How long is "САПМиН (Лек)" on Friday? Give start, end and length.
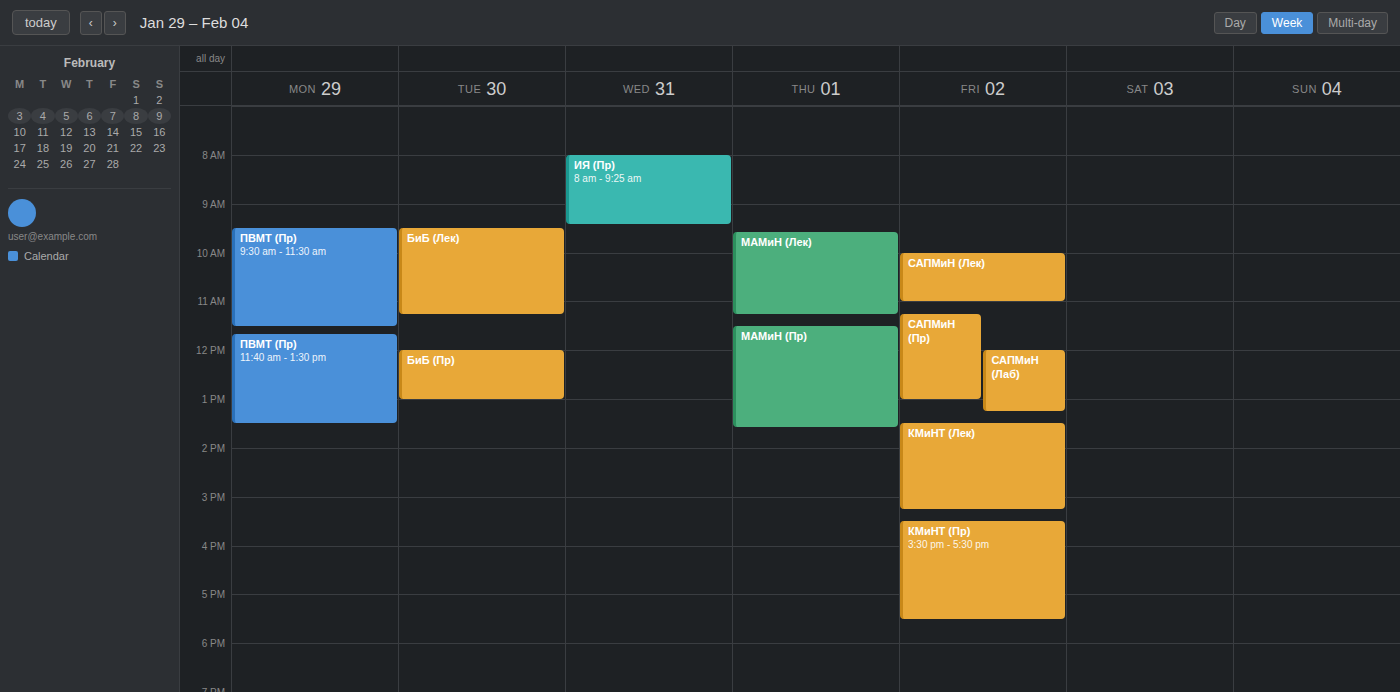
10:00 AM to 11:00 AM, 1 hour